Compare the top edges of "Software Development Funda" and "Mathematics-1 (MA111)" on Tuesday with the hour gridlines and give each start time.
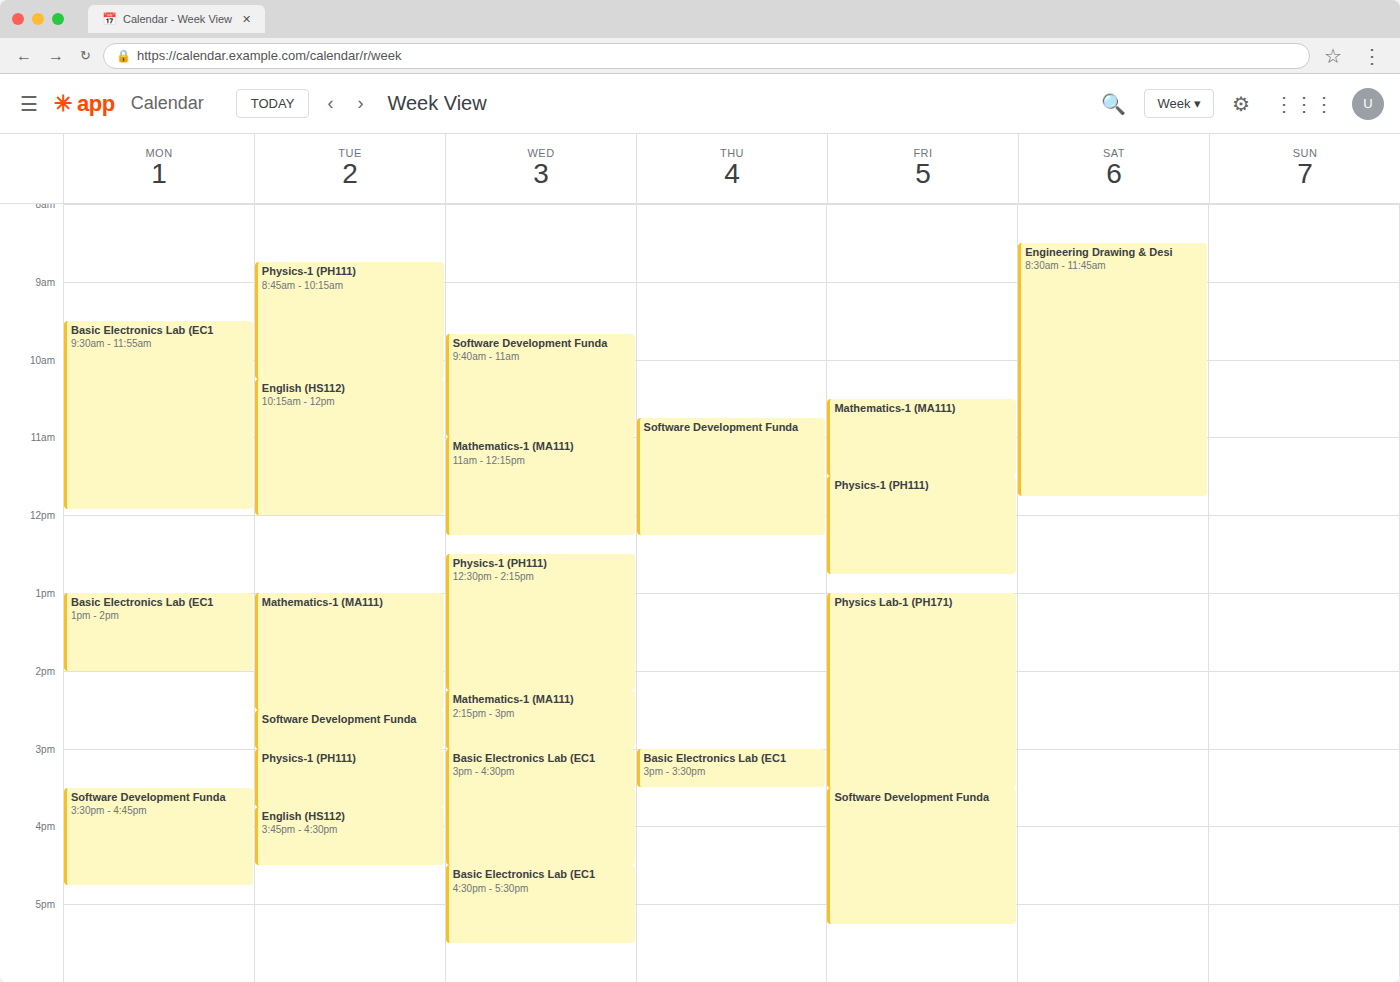
"Software Development Funda": 2:30 PM, halfway between the 2 PM and 3 PM lines. "Mathematics-1 (MA111)": 1:00 PM, exactly on the 1 PM line.